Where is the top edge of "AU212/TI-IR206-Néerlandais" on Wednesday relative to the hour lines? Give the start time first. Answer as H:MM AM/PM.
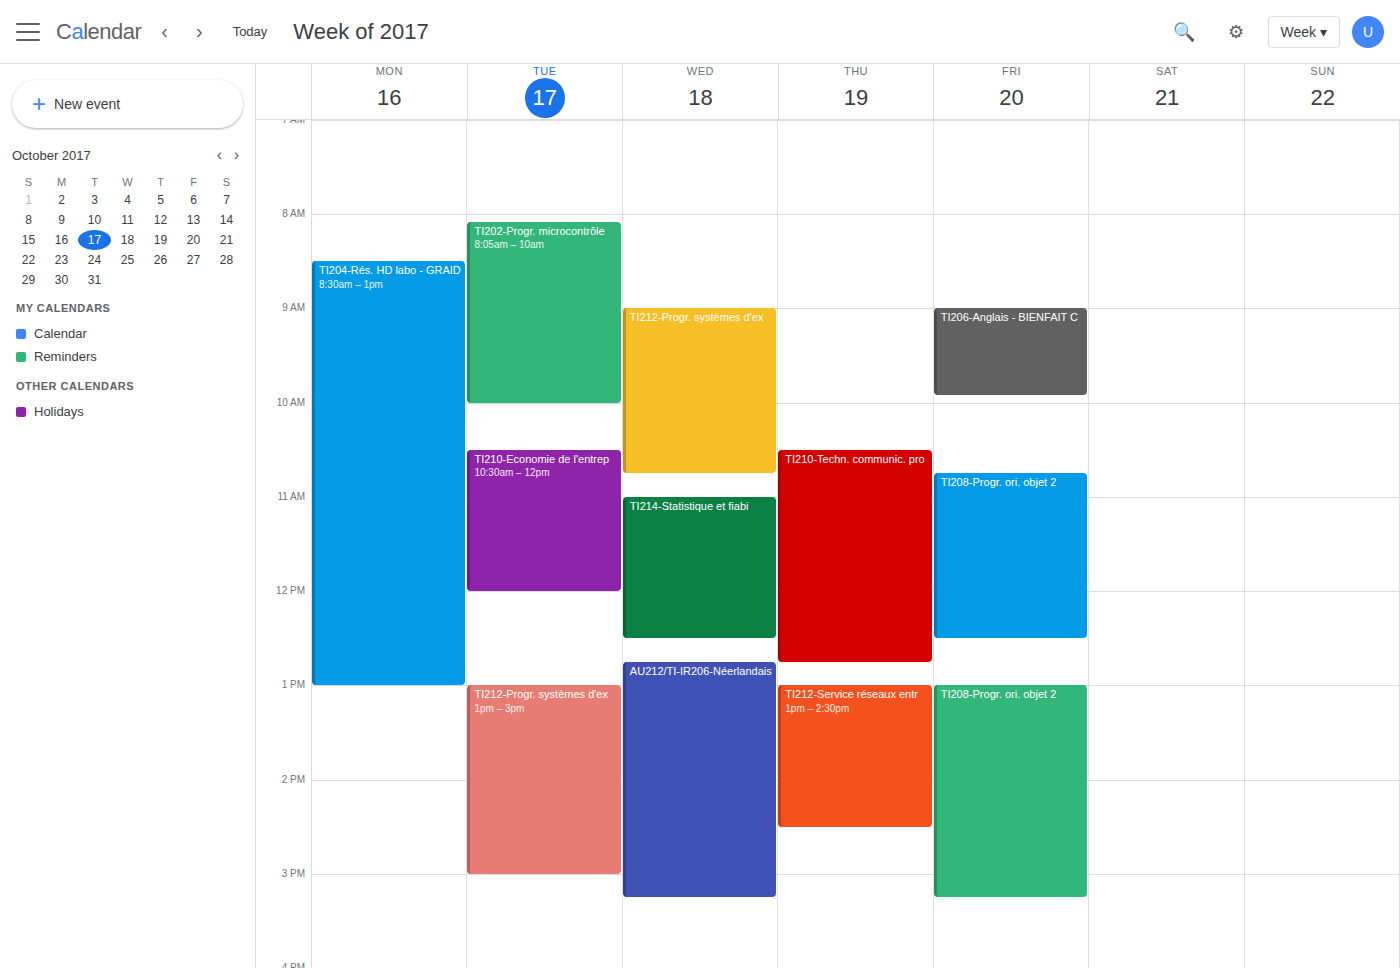
12:45 PM -- neither: three quarters of the way from the 12 PM line to the 1 PM line.